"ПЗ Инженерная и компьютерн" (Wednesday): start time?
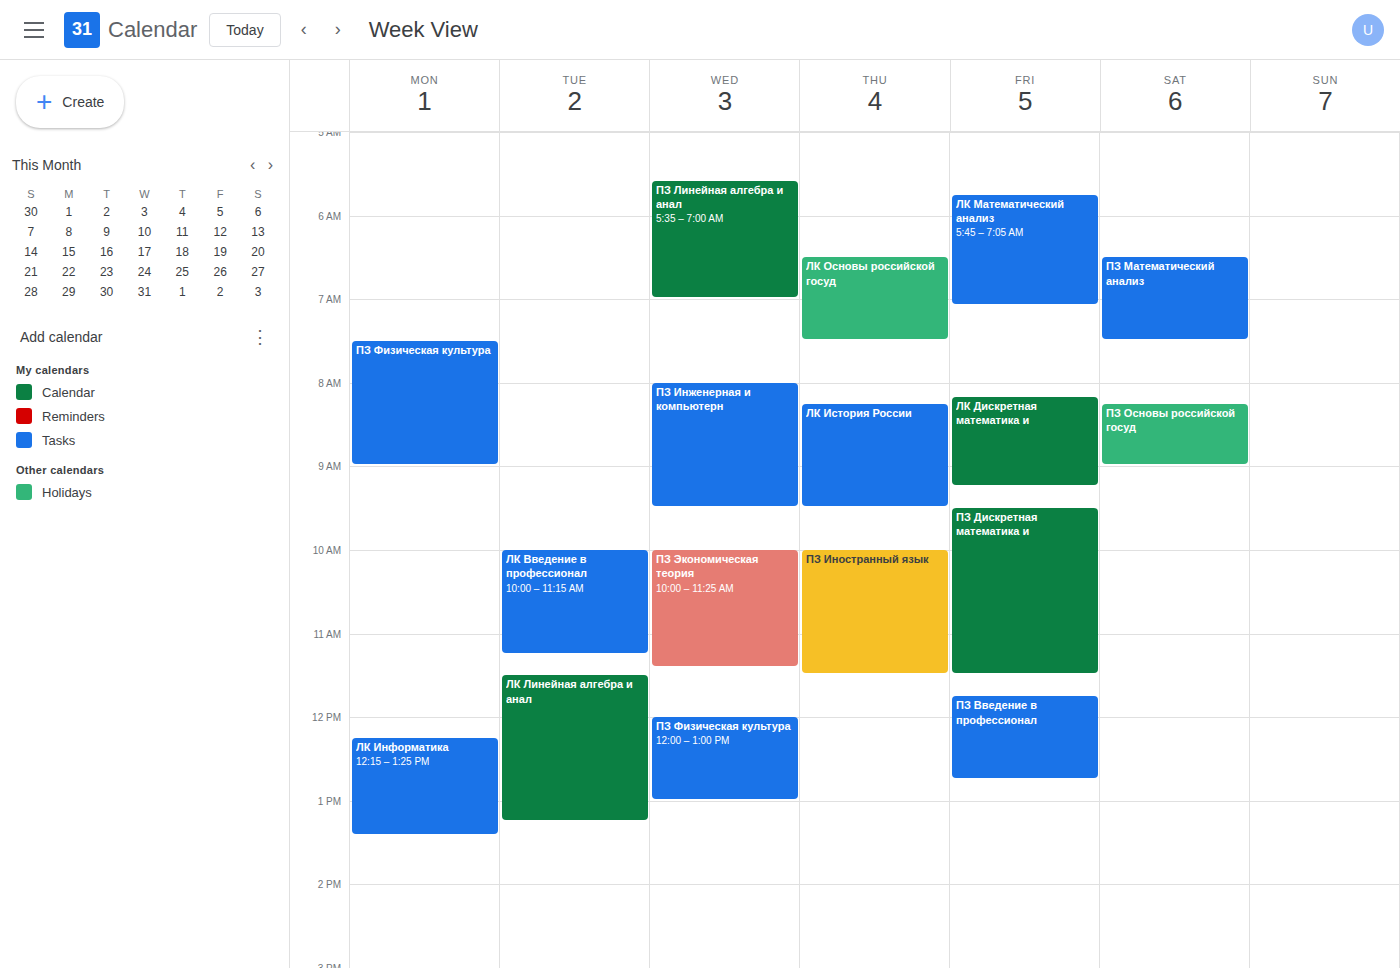
8:00 AM